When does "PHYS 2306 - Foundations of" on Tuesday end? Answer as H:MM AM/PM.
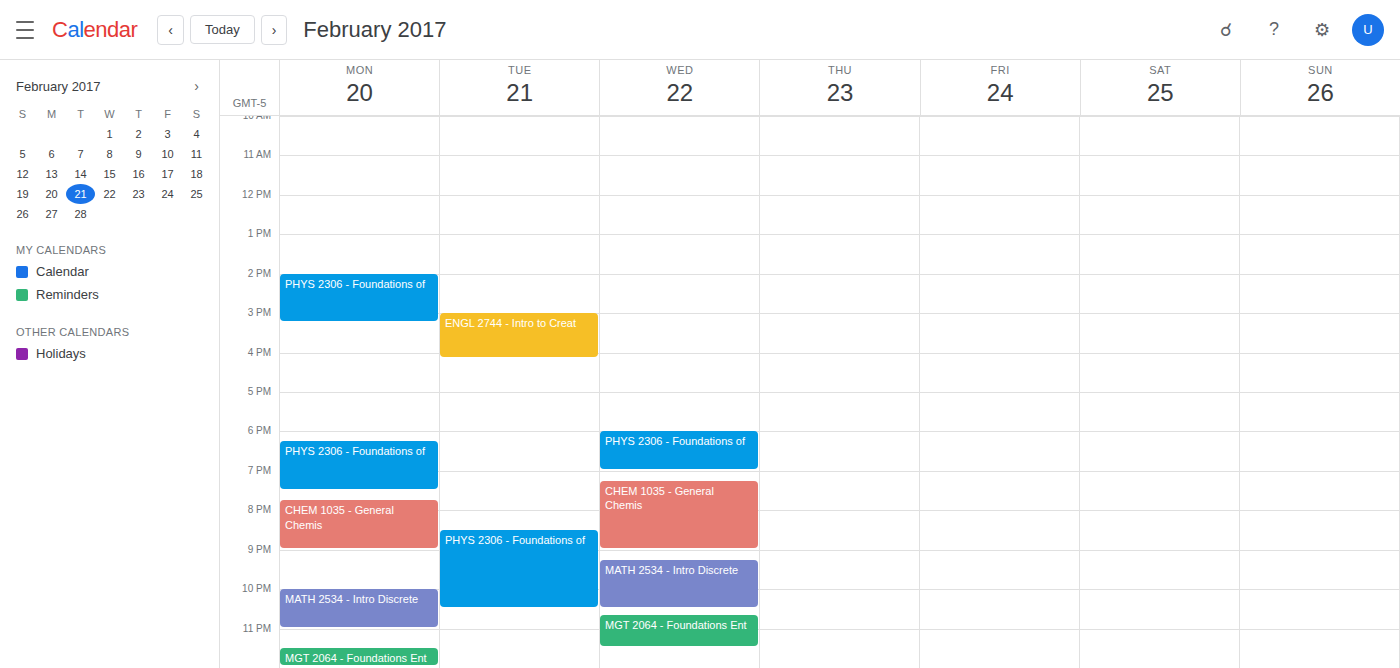
10:30 PM